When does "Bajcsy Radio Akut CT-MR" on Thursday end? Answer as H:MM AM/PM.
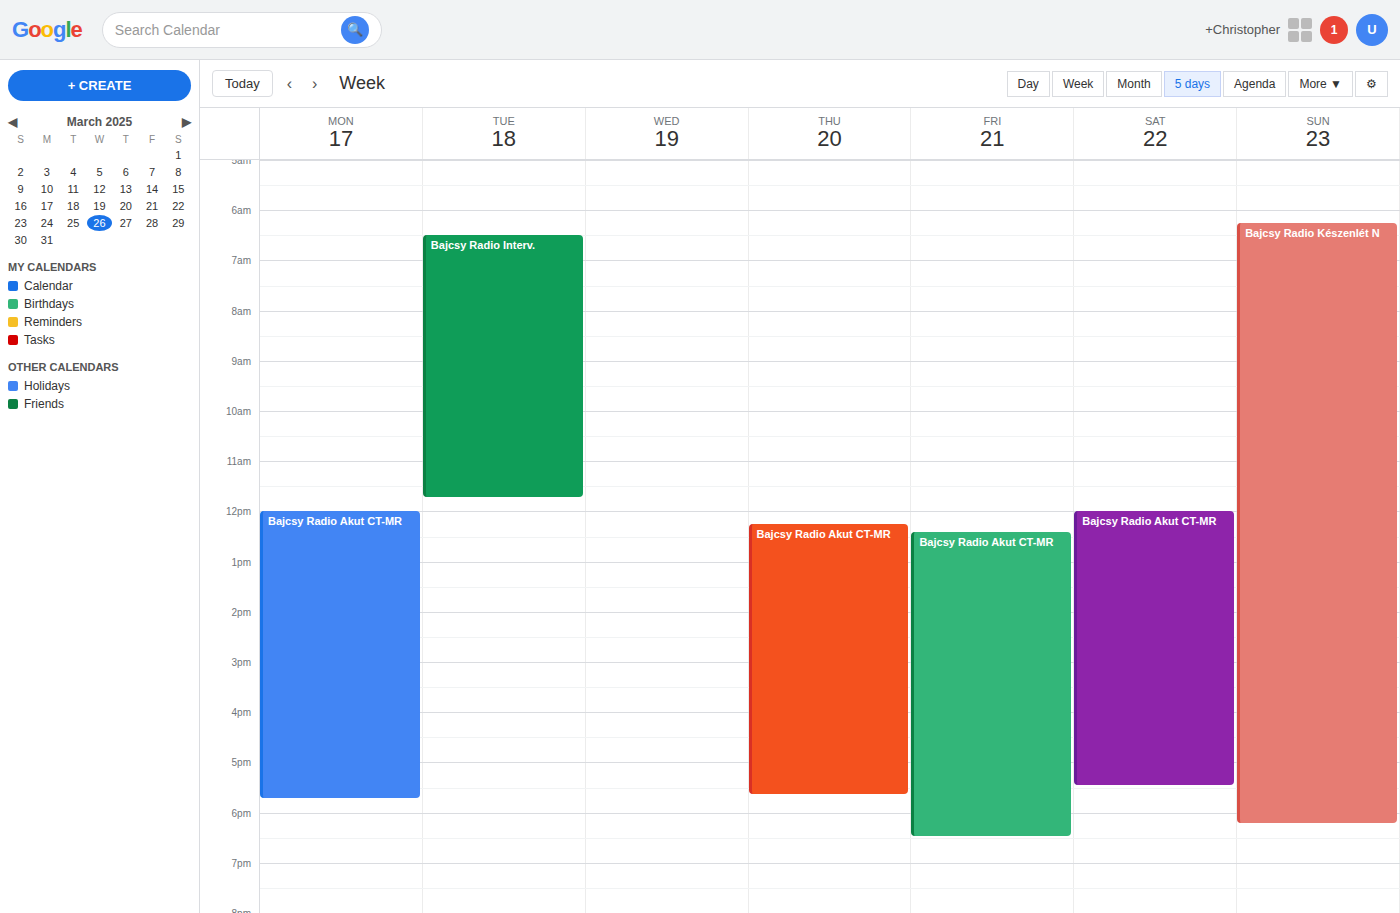
5:40 PM